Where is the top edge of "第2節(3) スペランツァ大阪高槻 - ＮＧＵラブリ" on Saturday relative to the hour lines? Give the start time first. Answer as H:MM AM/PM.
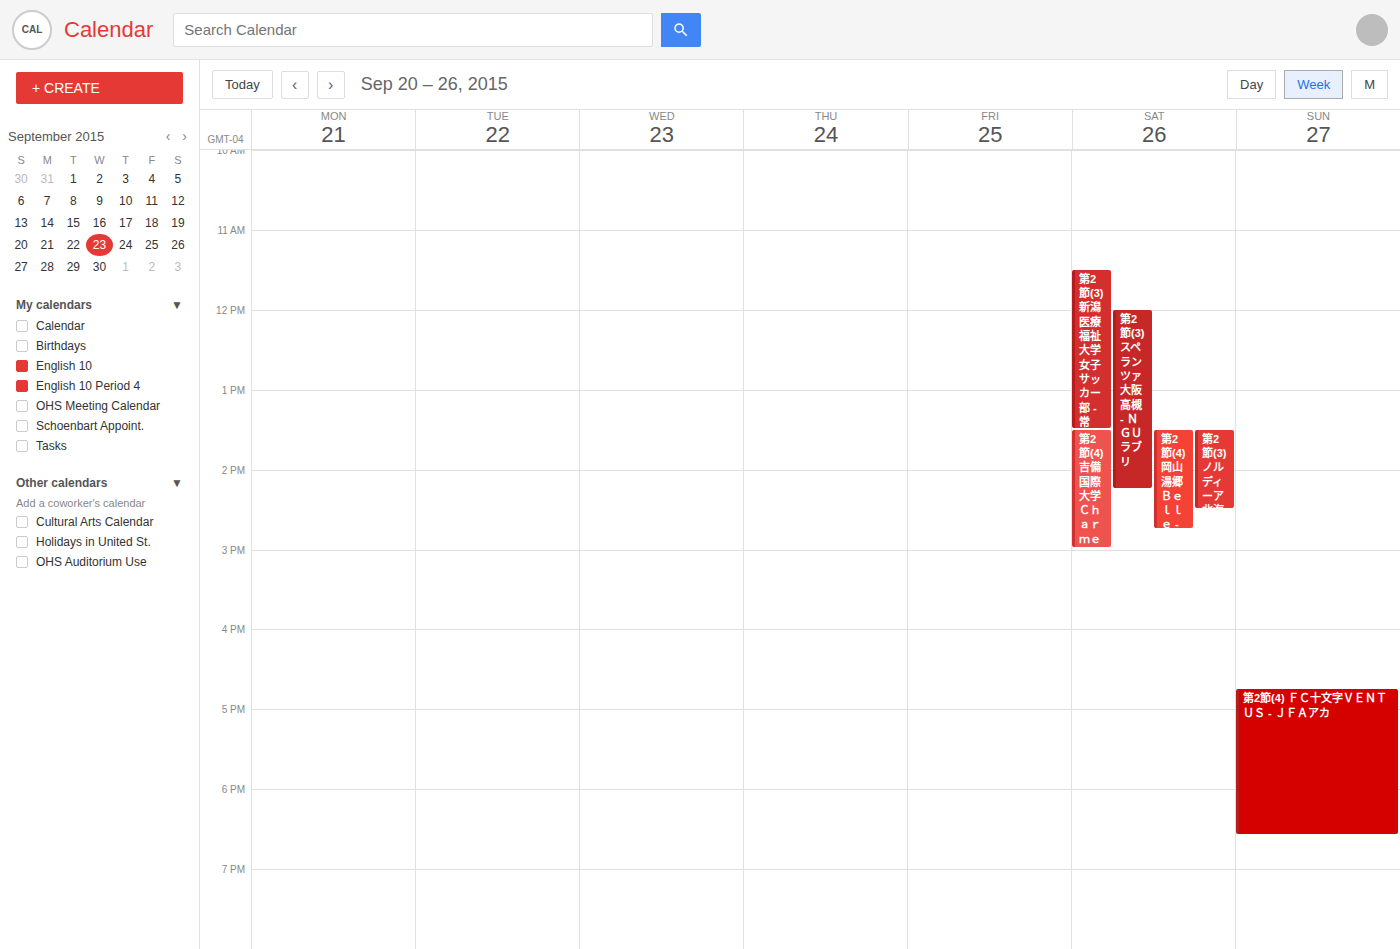
12:00 PM -- exactly on the 12 PM line.